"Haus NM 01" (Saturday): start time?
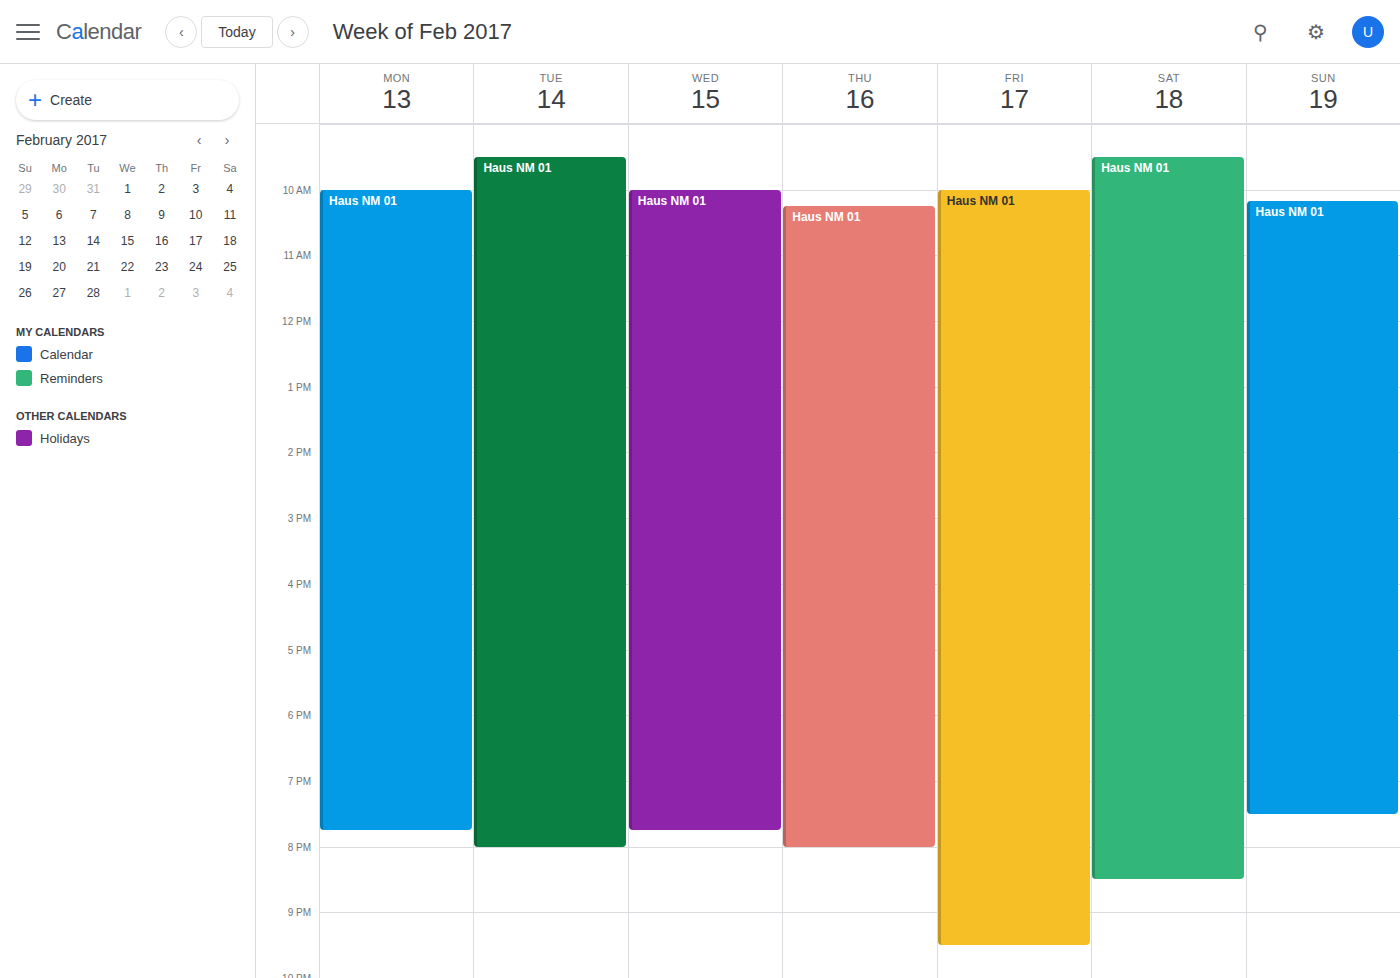
9:30 AM